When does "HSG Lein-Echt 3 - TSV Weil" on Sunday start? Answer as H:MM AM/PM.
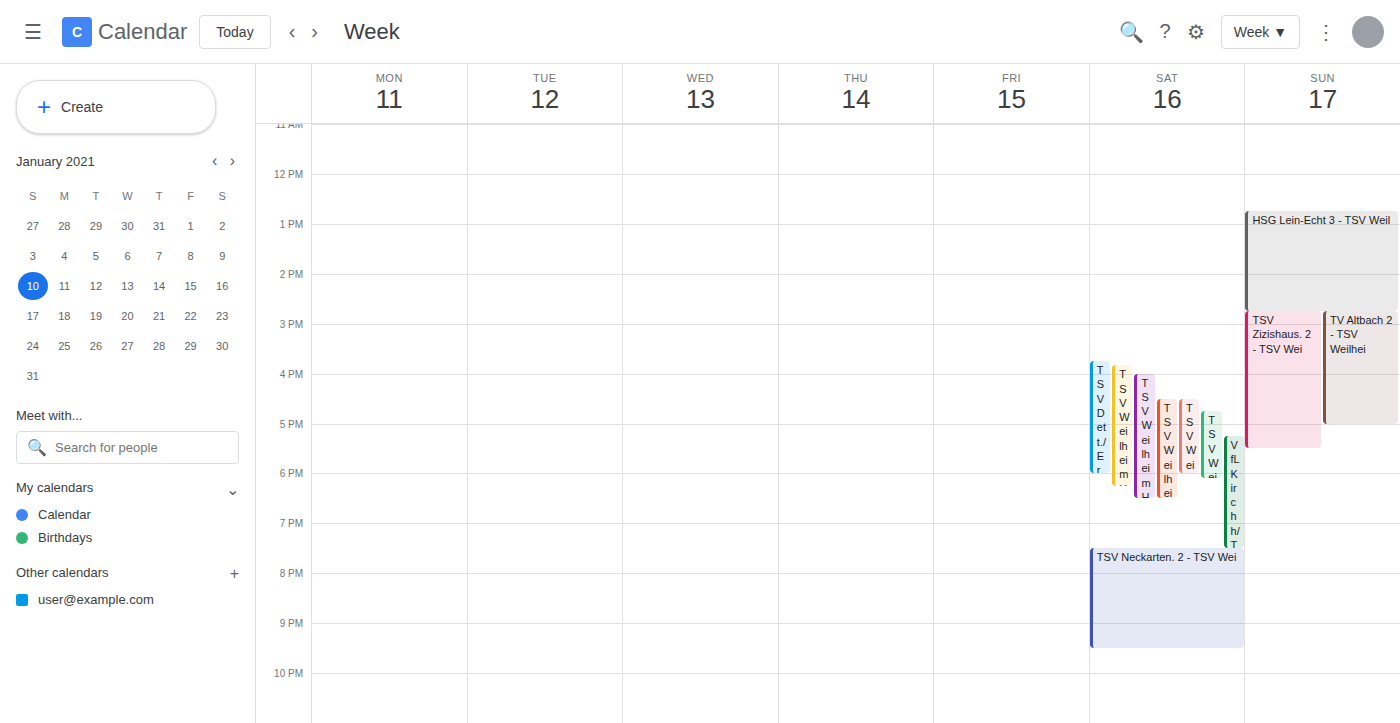
12:45 PM